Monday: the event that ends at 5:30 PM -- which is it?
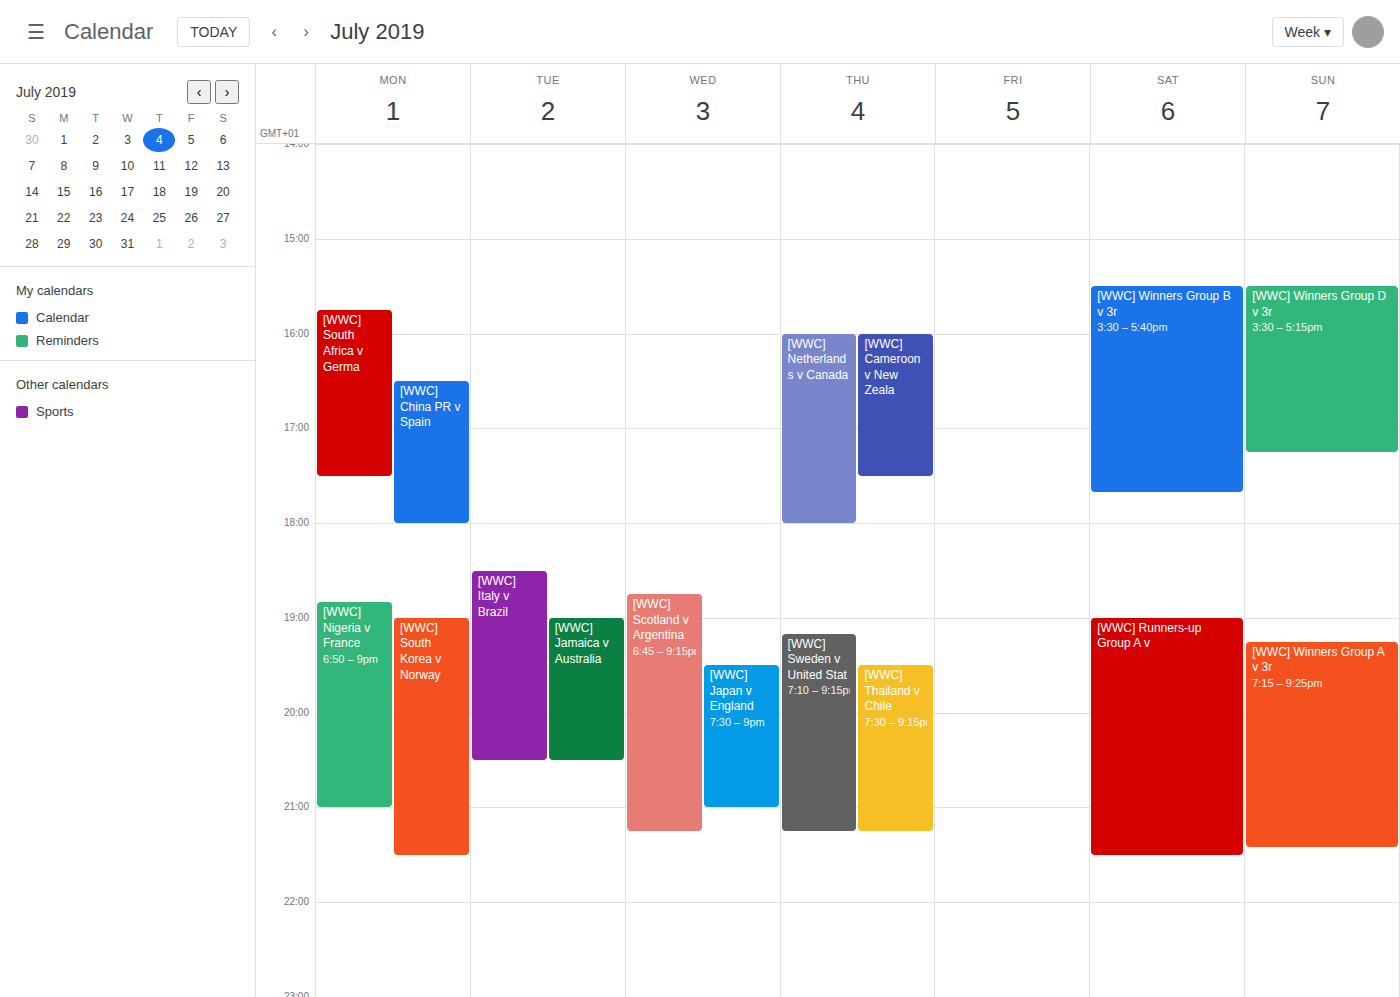
"[WWC] South Africa v Germa"